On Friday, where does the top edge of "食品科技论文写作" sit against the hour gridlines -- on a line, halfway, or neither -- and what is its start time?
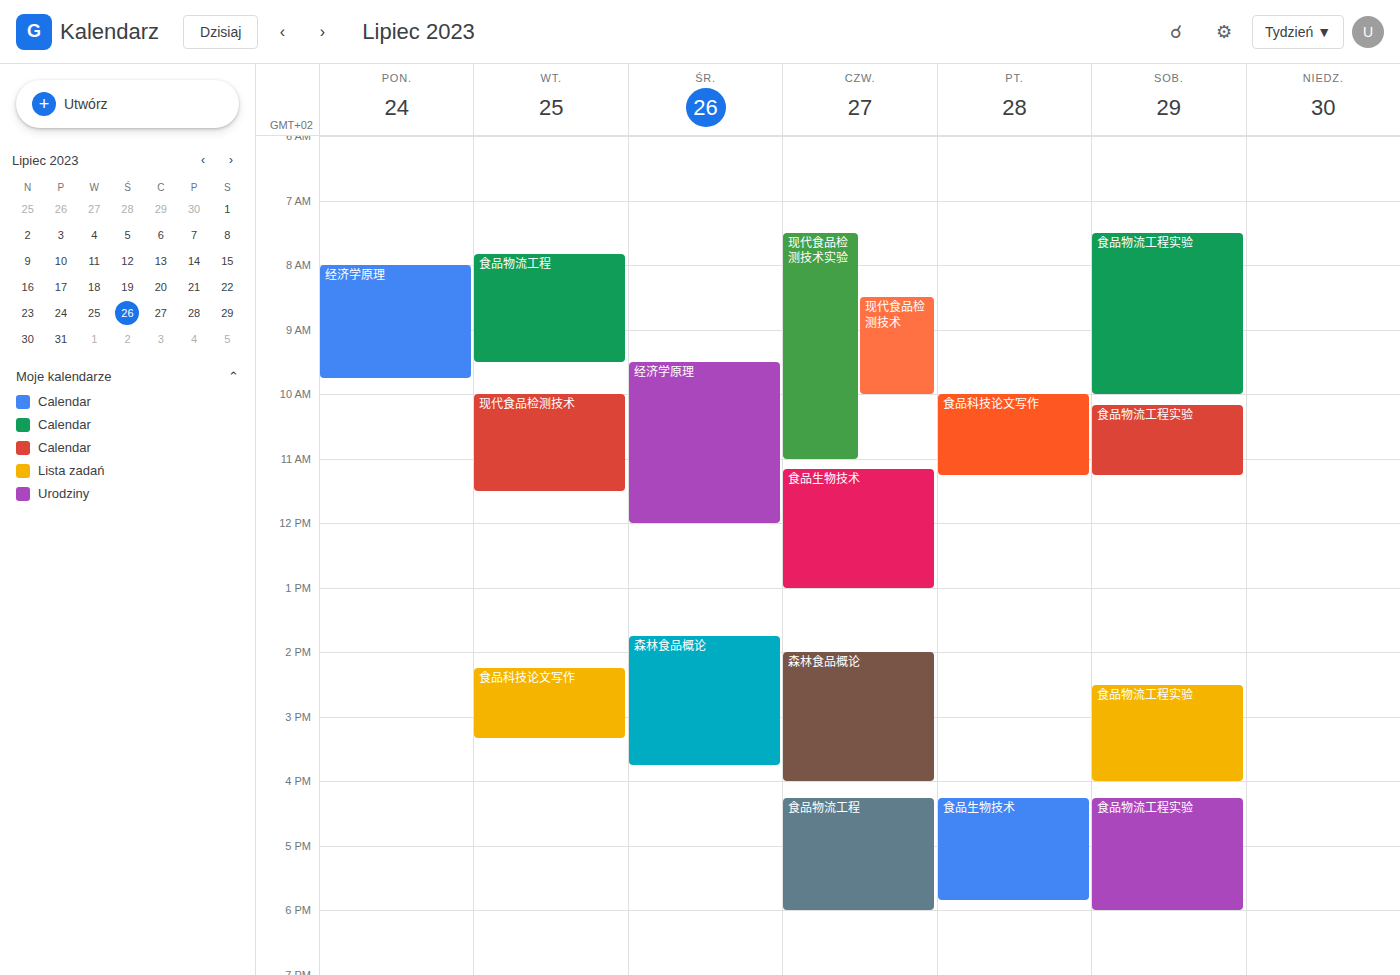
10:00 AM -- exactly on the 10 AM line.